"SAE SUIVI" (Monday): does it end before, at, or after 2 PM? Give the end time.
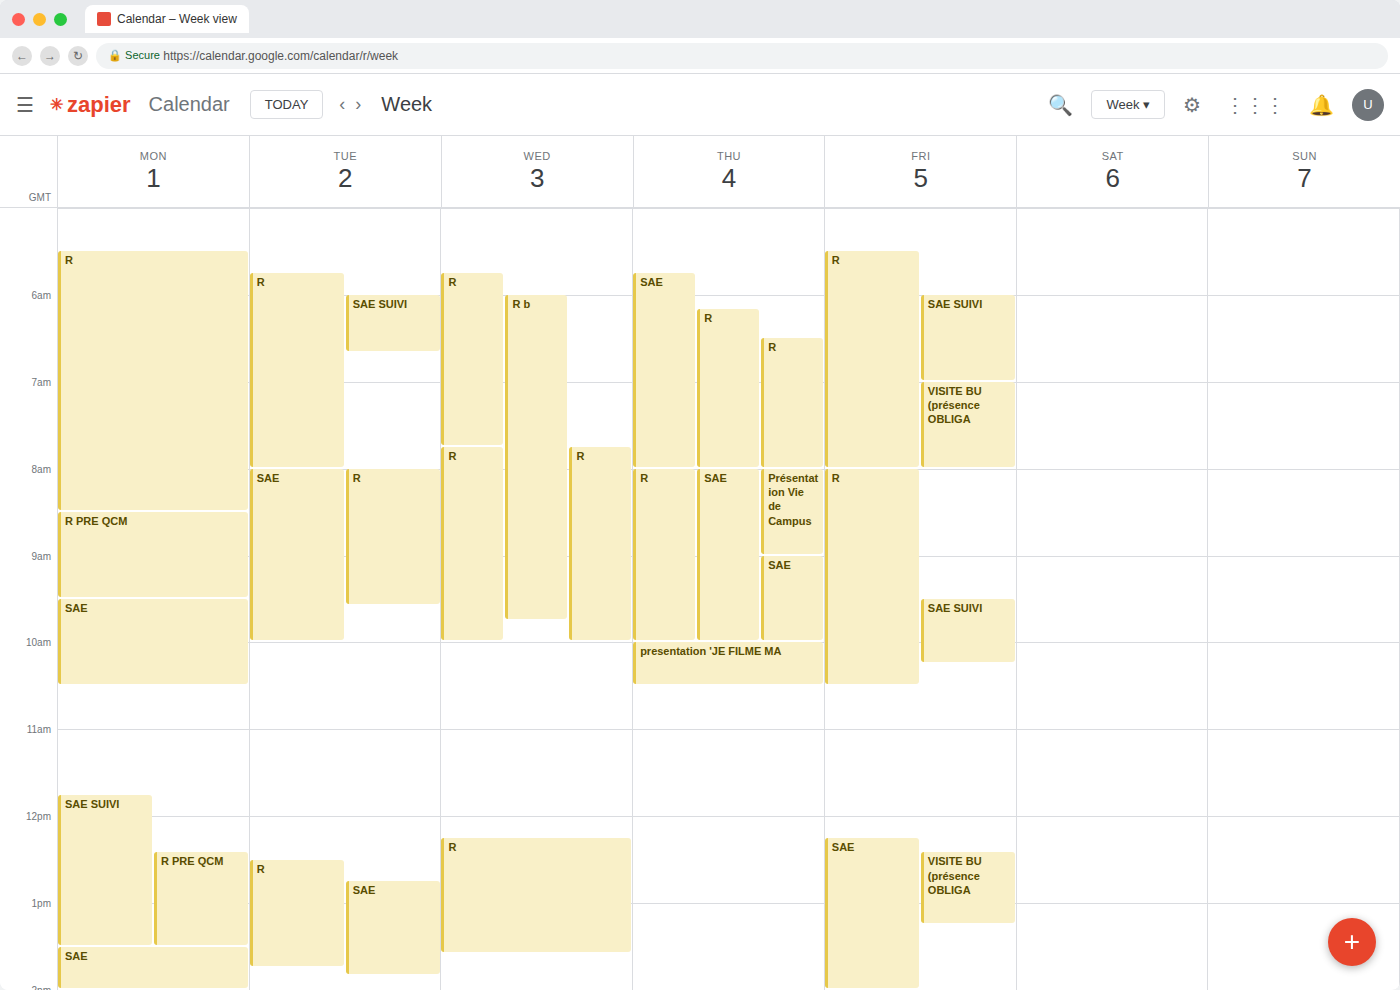
1:30 PM -- before 2 PM, 30 minutes above the 2 PM line.